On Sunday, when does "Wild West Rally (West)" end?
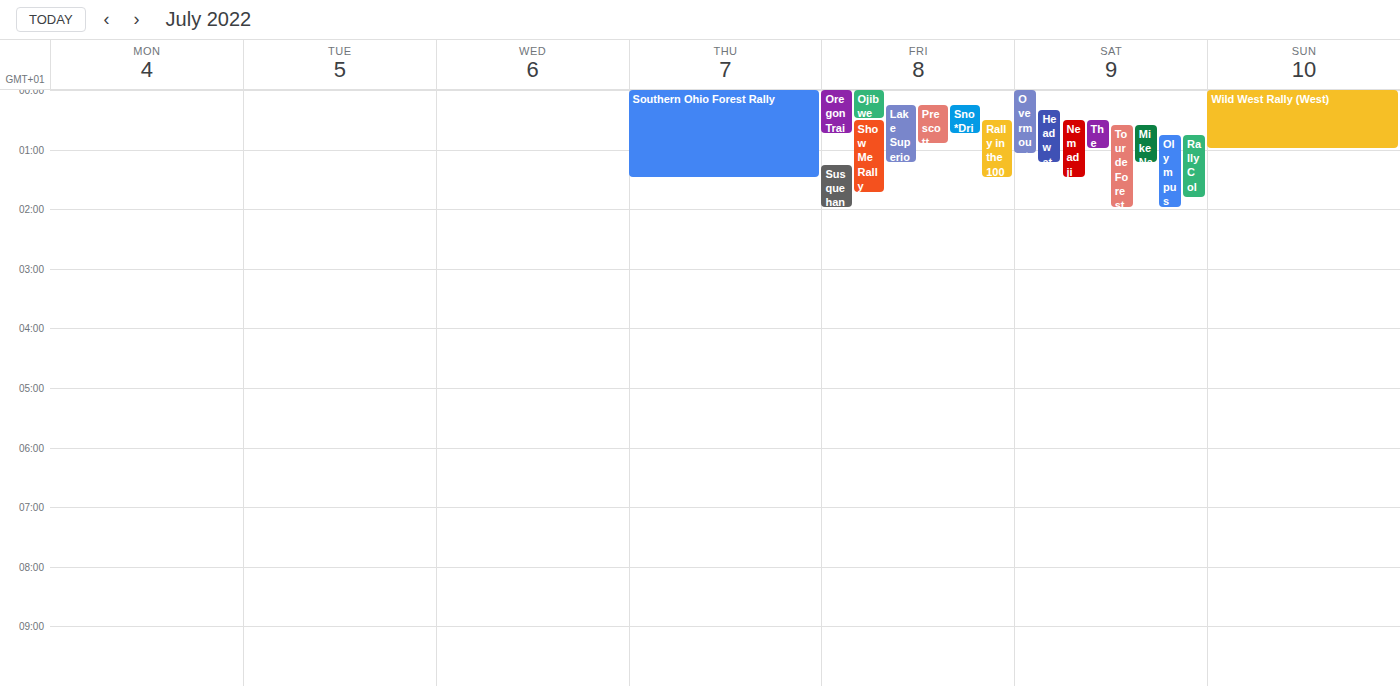
1:00 AM